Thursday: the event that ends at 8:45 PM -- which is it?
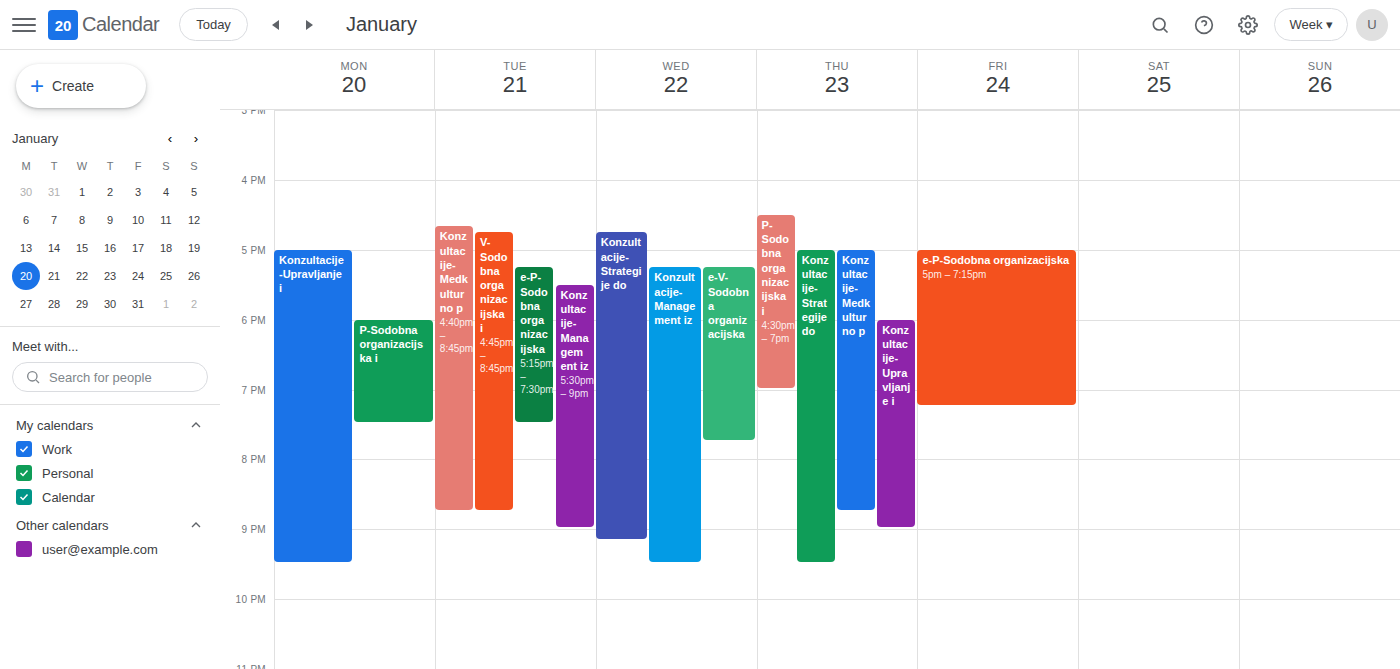
"Konzultacije-Medkulturno p"